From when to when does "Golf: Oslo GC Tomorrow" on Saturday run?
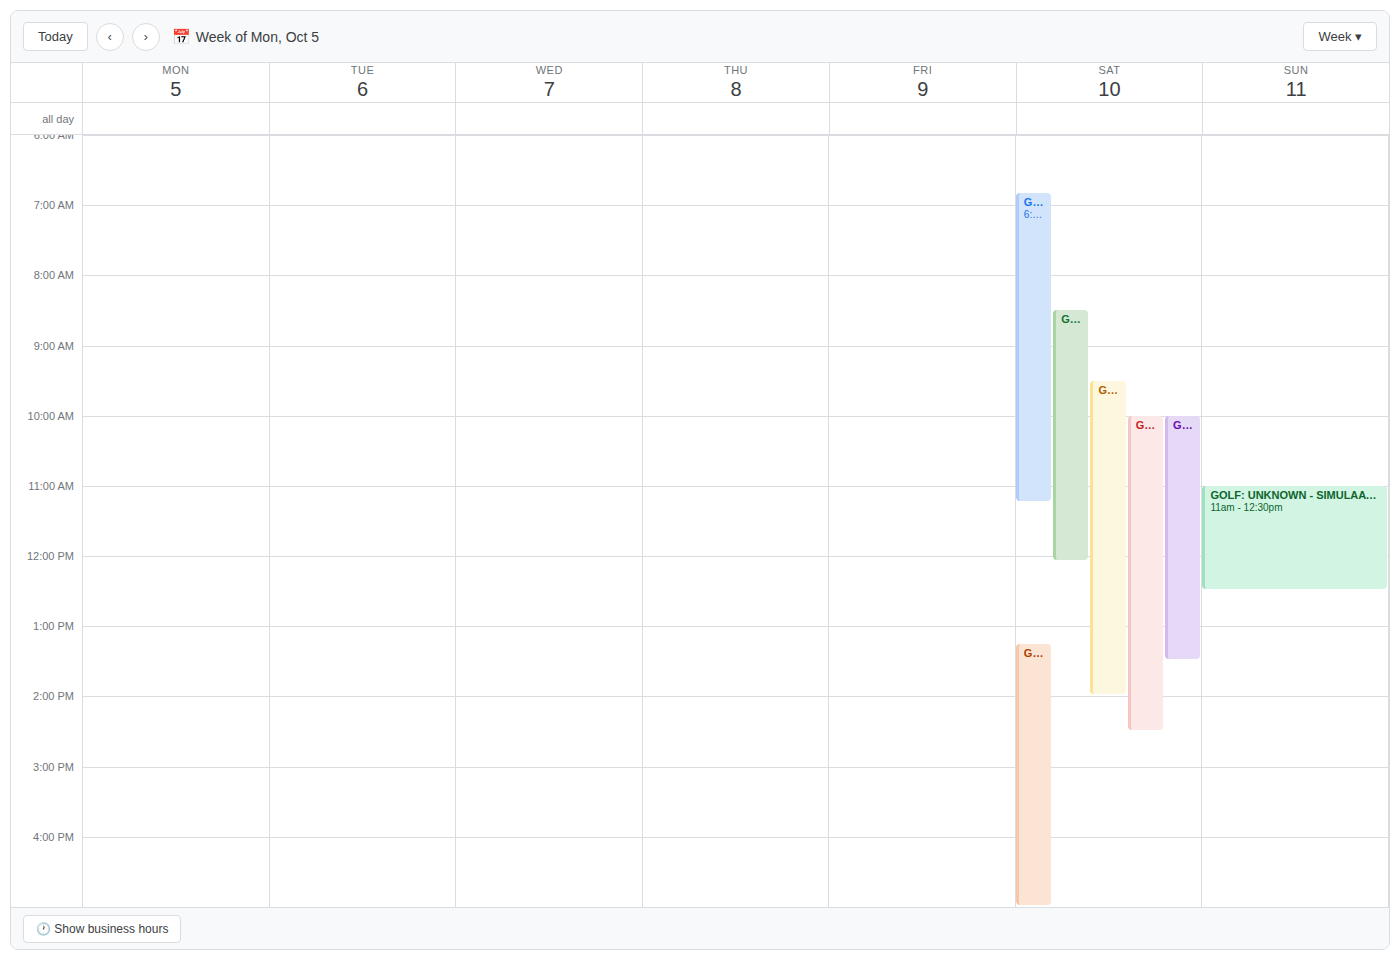
10:00 to 13:30